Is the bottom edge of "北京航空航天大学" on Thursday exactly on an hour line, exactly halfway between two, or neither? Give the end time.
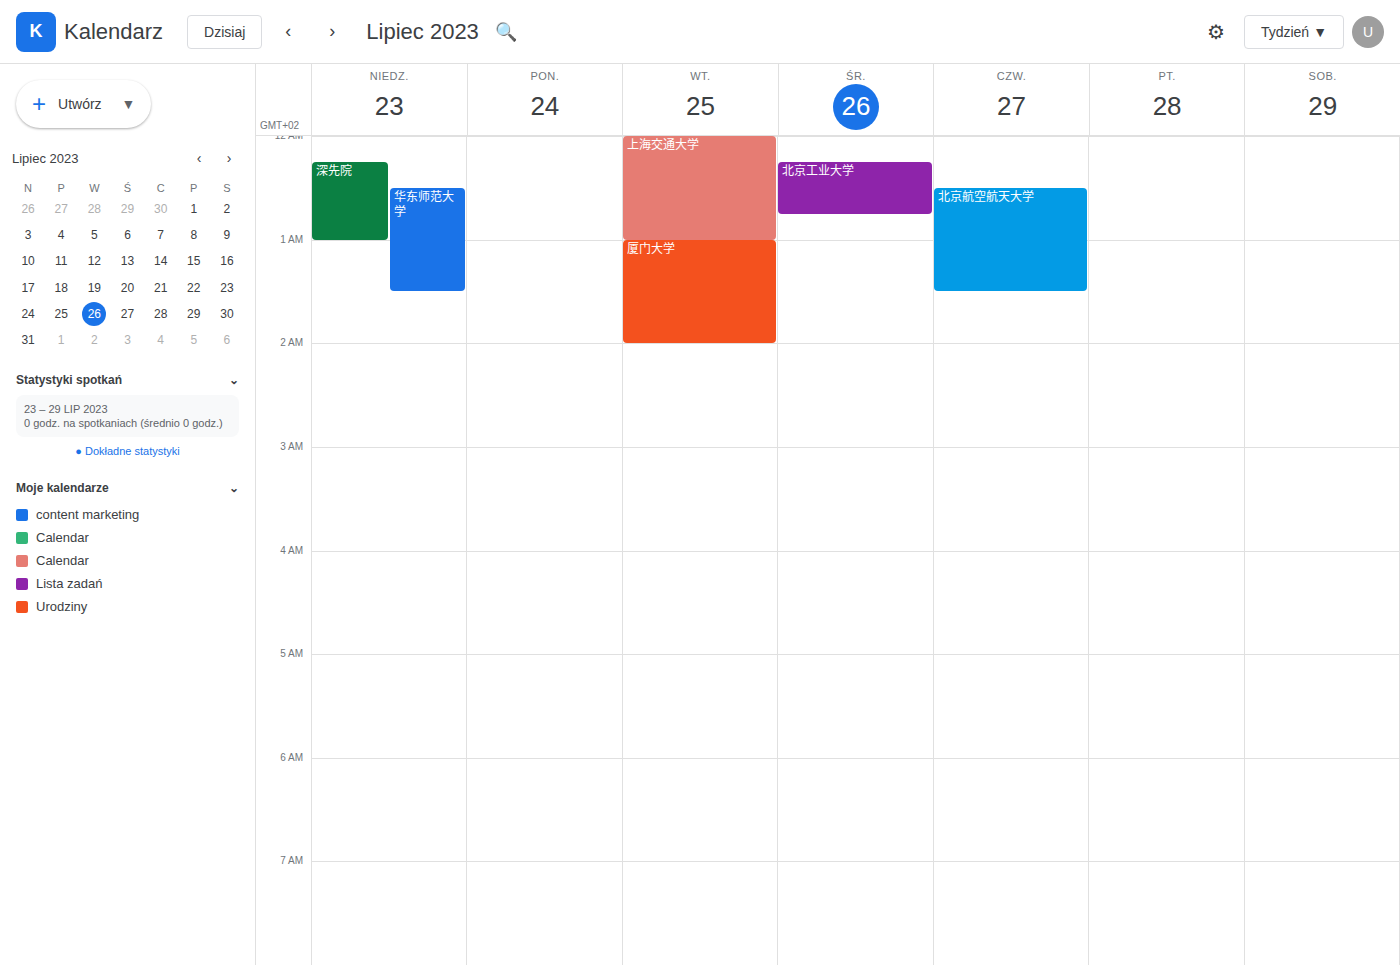
1:30 AM -- halfway between the 1 AM and 2 AM lines.